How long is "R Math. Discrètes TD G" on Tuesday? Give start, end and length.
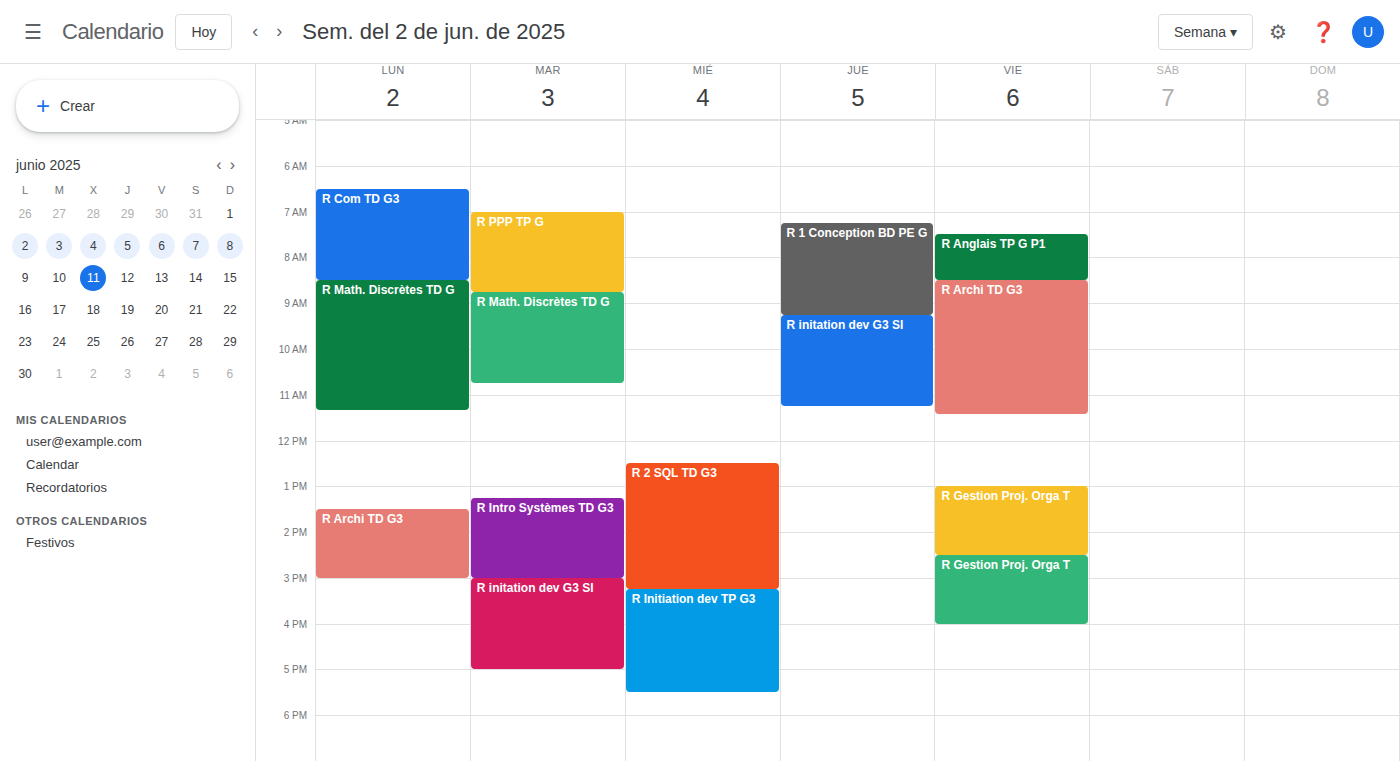
8:45 AM to 10:45 AM, 2 hours